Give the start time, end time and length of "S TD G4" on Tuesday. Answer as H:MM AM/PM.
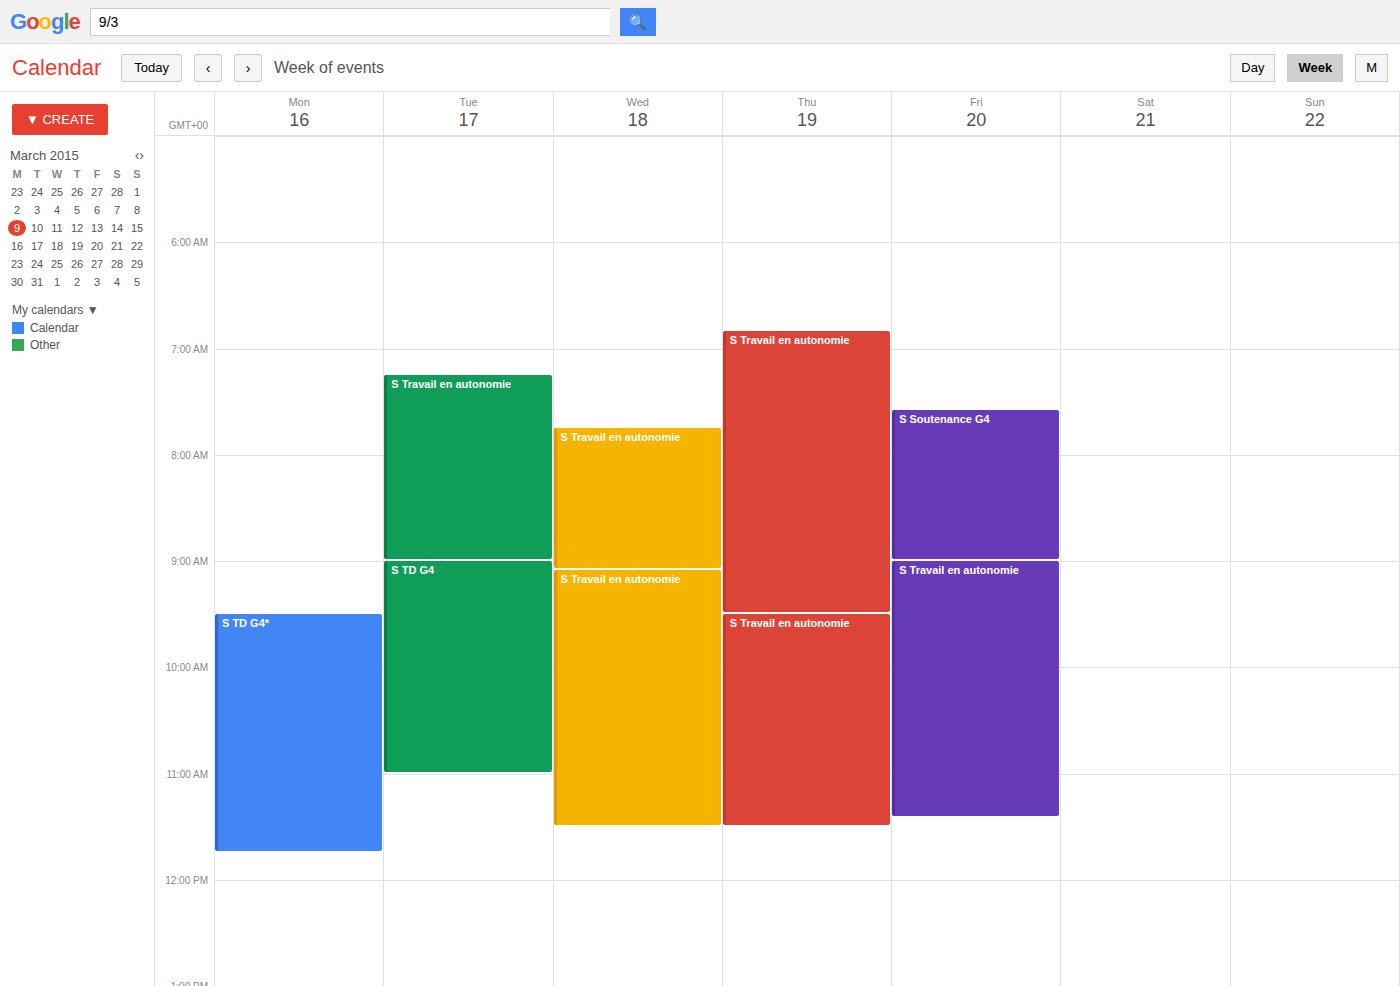
9:00 AM to 11:00 AM, 2 hours